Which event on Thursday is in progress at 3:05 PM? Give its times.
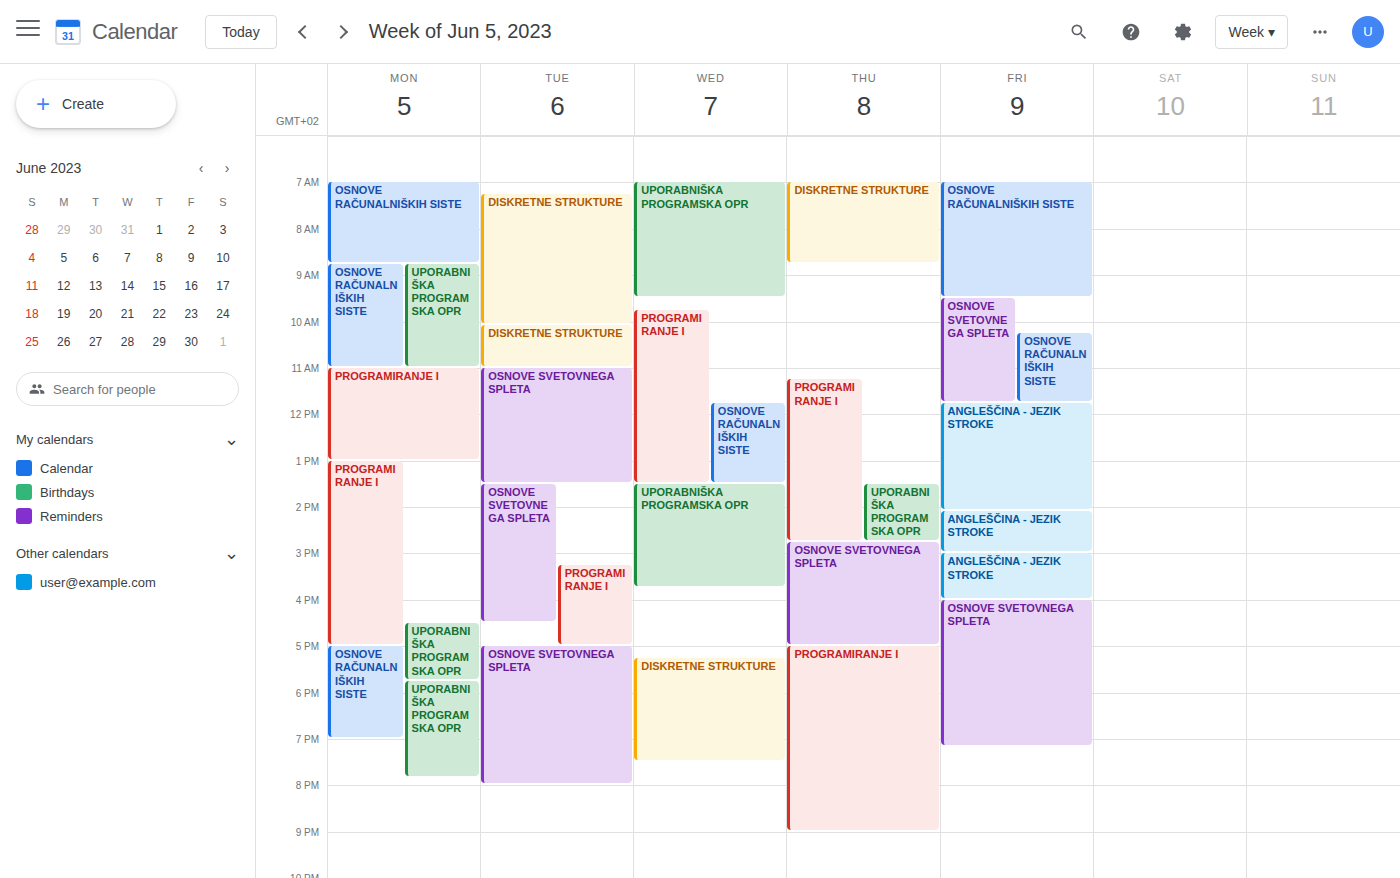
"OSNOVE SVETOVNEGA SPLETA", 2:45 PM to 5:00 PM